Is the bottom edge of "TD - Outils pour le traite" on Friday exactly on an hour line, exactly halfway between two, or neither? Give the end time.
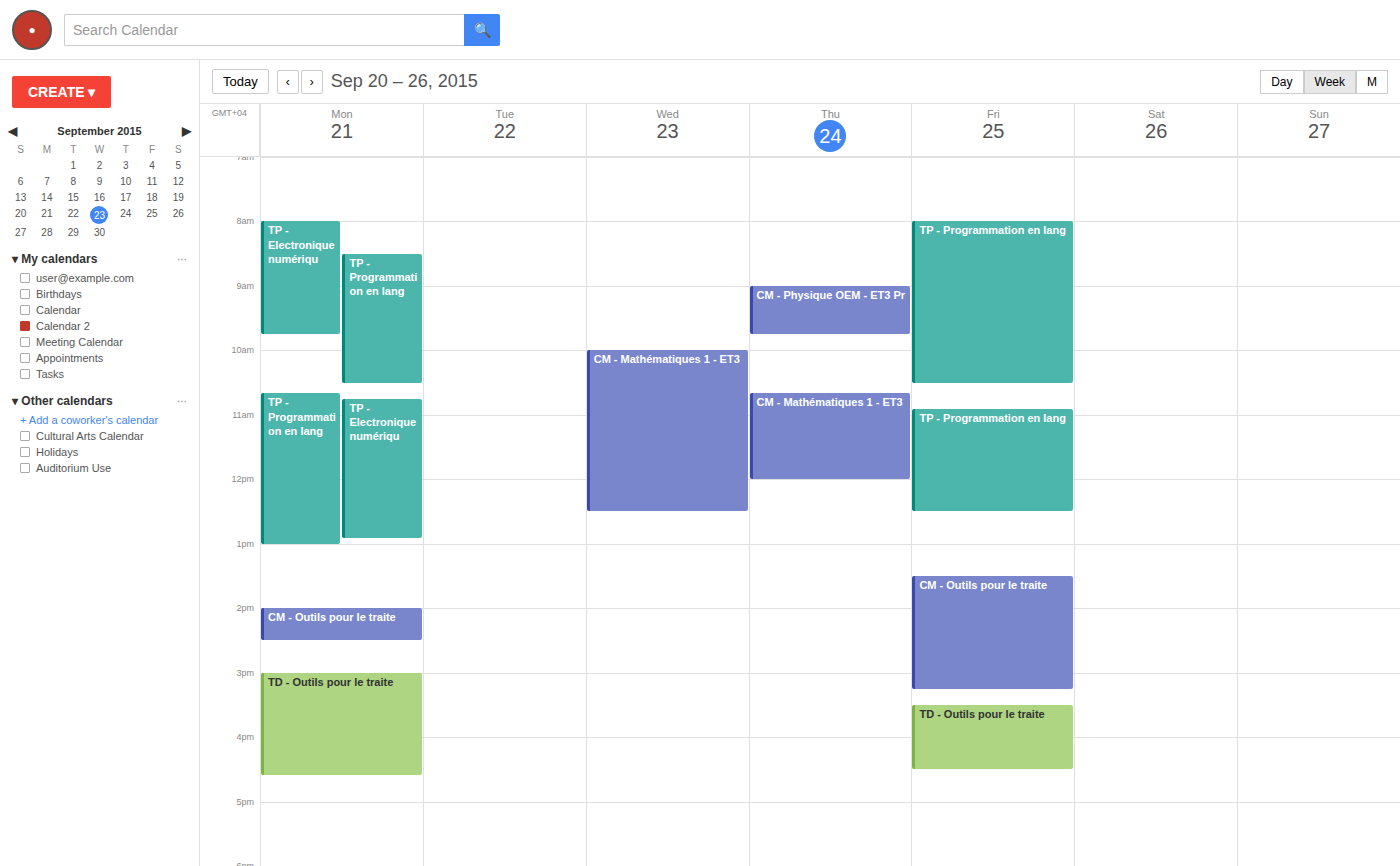
4:30 PM -- halfway between the 4 PM and 5 PM lines.